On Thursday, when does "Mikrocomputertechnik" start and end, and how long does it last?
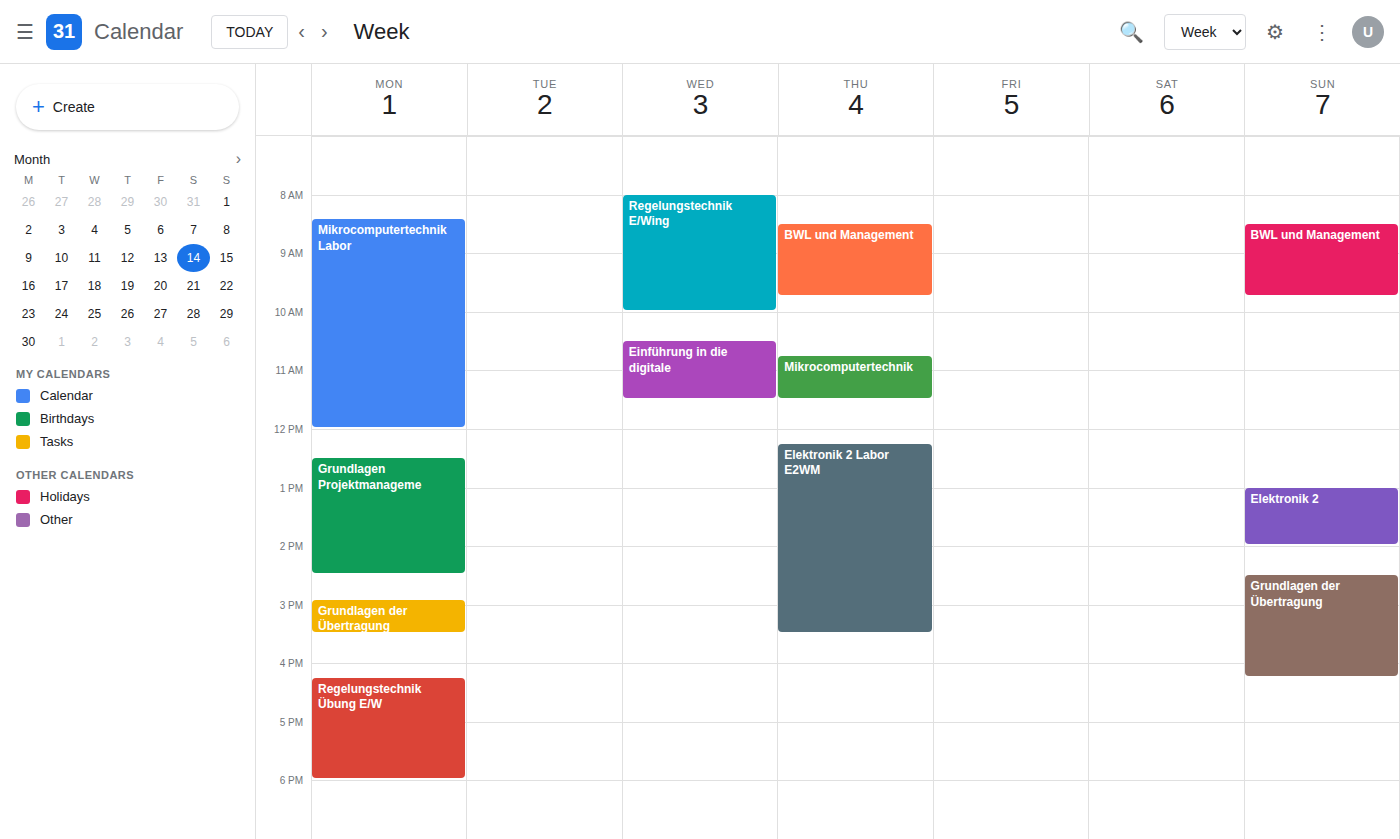
10:45 AM to 11:30 AM, 45 minutes